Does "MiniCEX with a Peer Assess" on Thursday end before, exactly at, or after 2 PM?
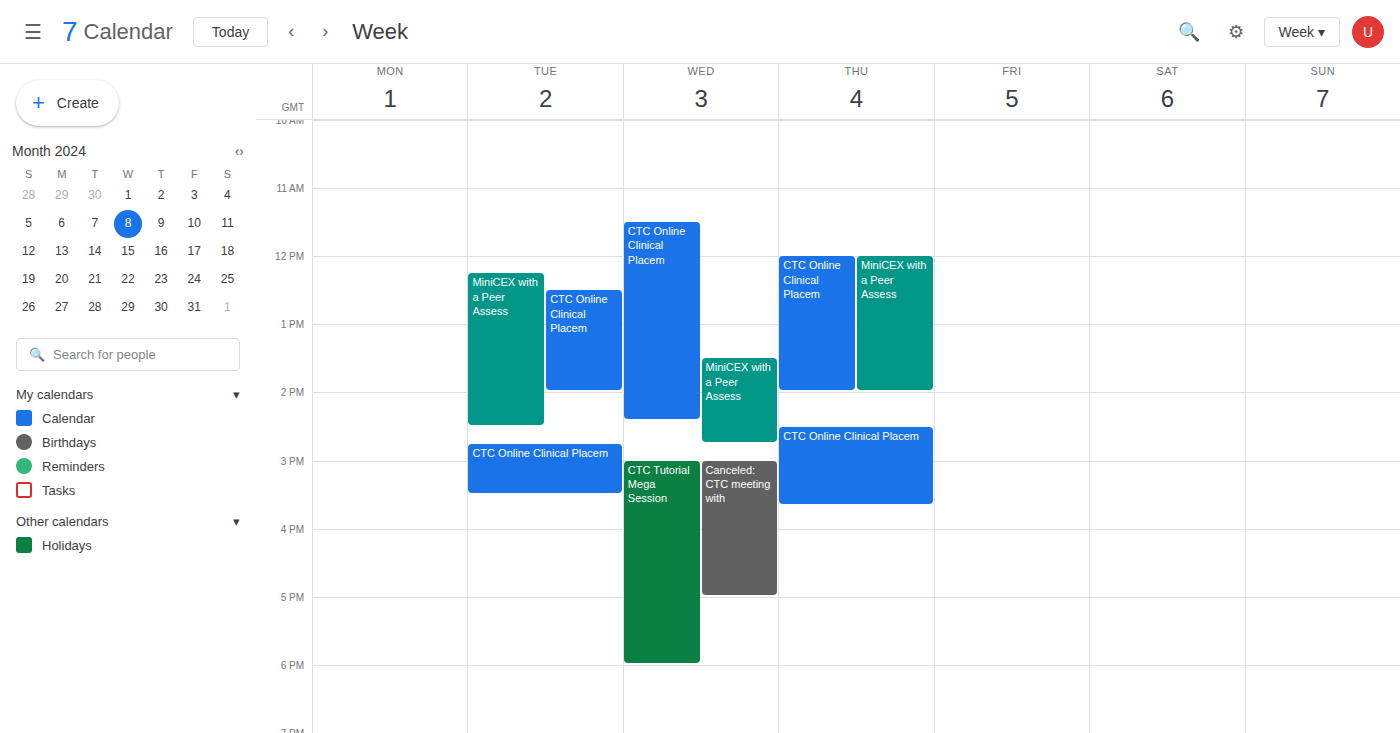
2:00 PM -- exactly at 2 PM, on the 2 PM line.